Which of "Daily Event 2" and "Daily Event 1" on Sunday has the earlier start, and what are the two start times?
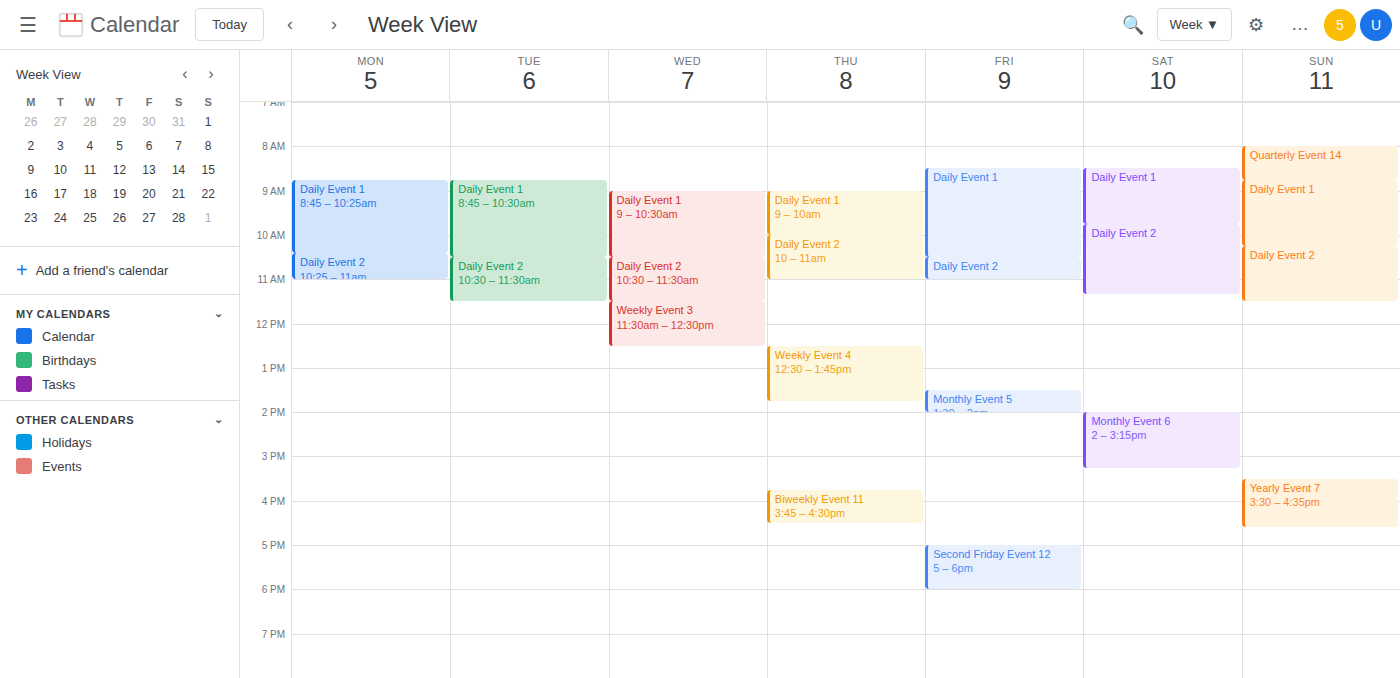
"Daily Event 1" 8:45 AM; "Daily Event 2" 10:15 AM.